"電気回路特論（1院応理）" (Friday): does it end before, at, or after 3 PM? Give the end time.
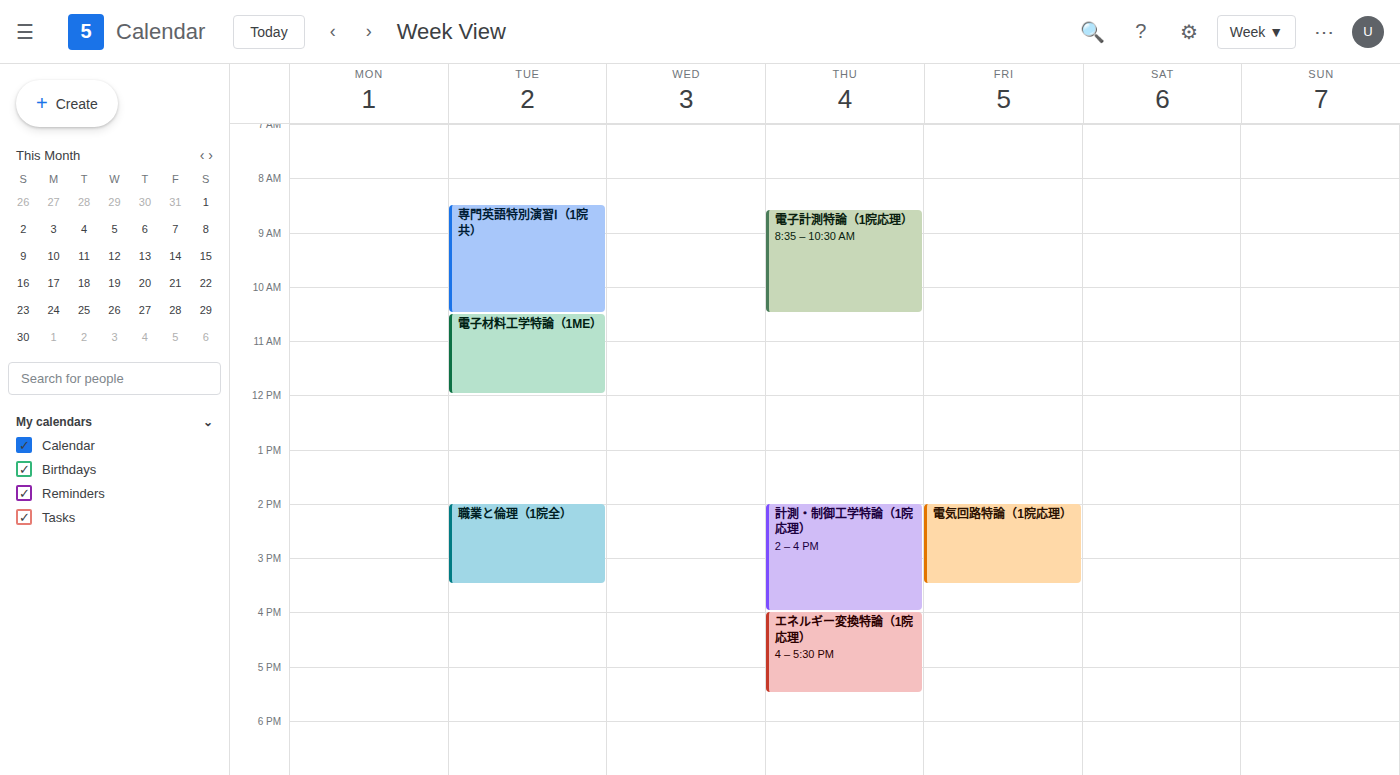
3:30 PM -- after 3 PM, 30 minutes below the 3 PM line.